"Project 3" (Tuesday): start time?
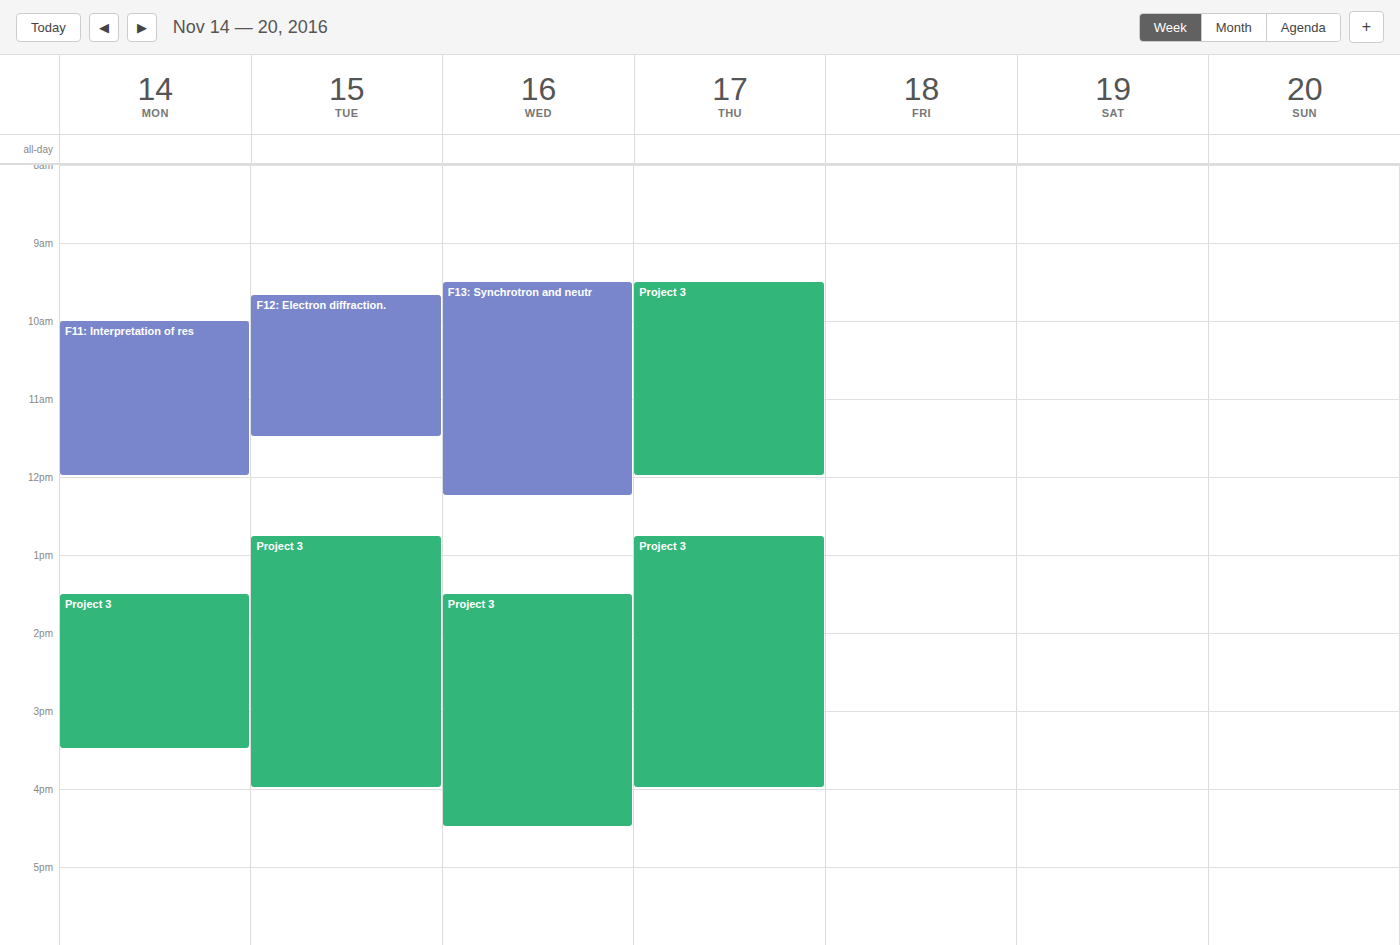
12:45 PM